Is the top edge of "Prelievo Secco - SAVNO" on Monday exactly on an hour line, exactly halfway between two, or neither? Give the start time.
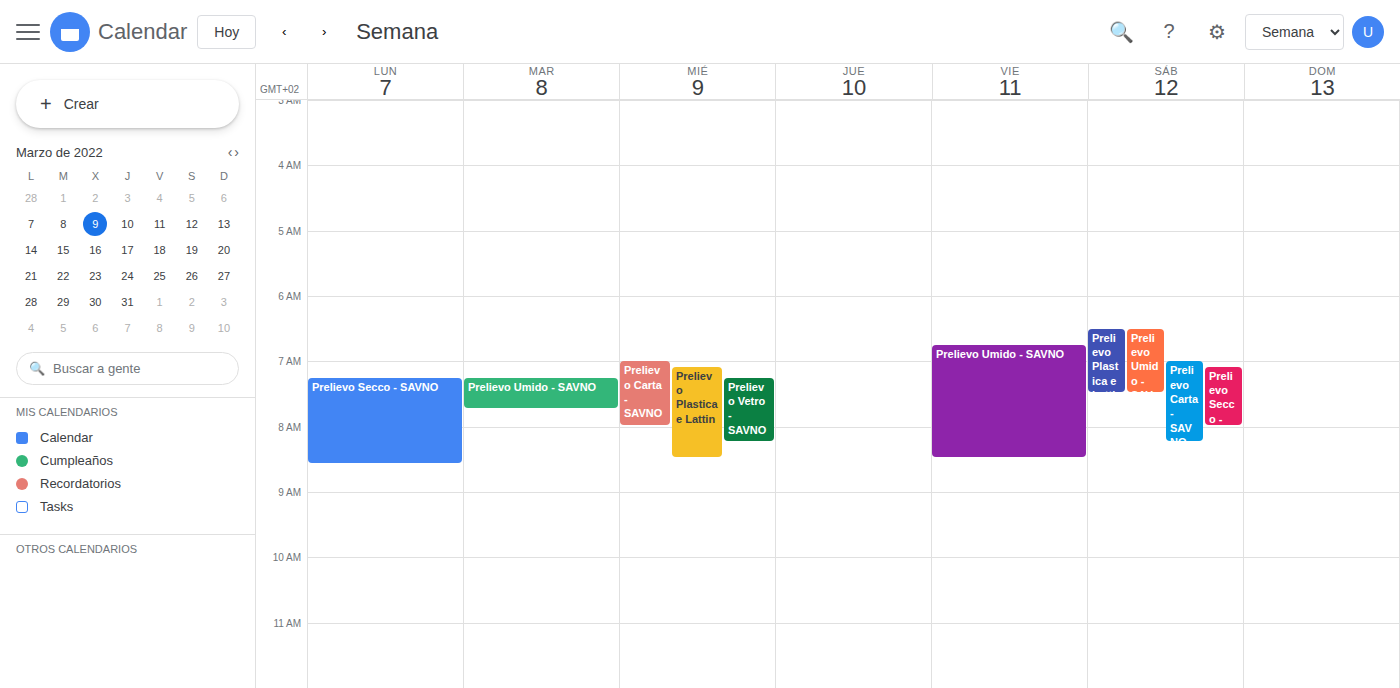
7:15 AM -- neither: a quarter of the way from the 7 AM line to the 8 AM line.